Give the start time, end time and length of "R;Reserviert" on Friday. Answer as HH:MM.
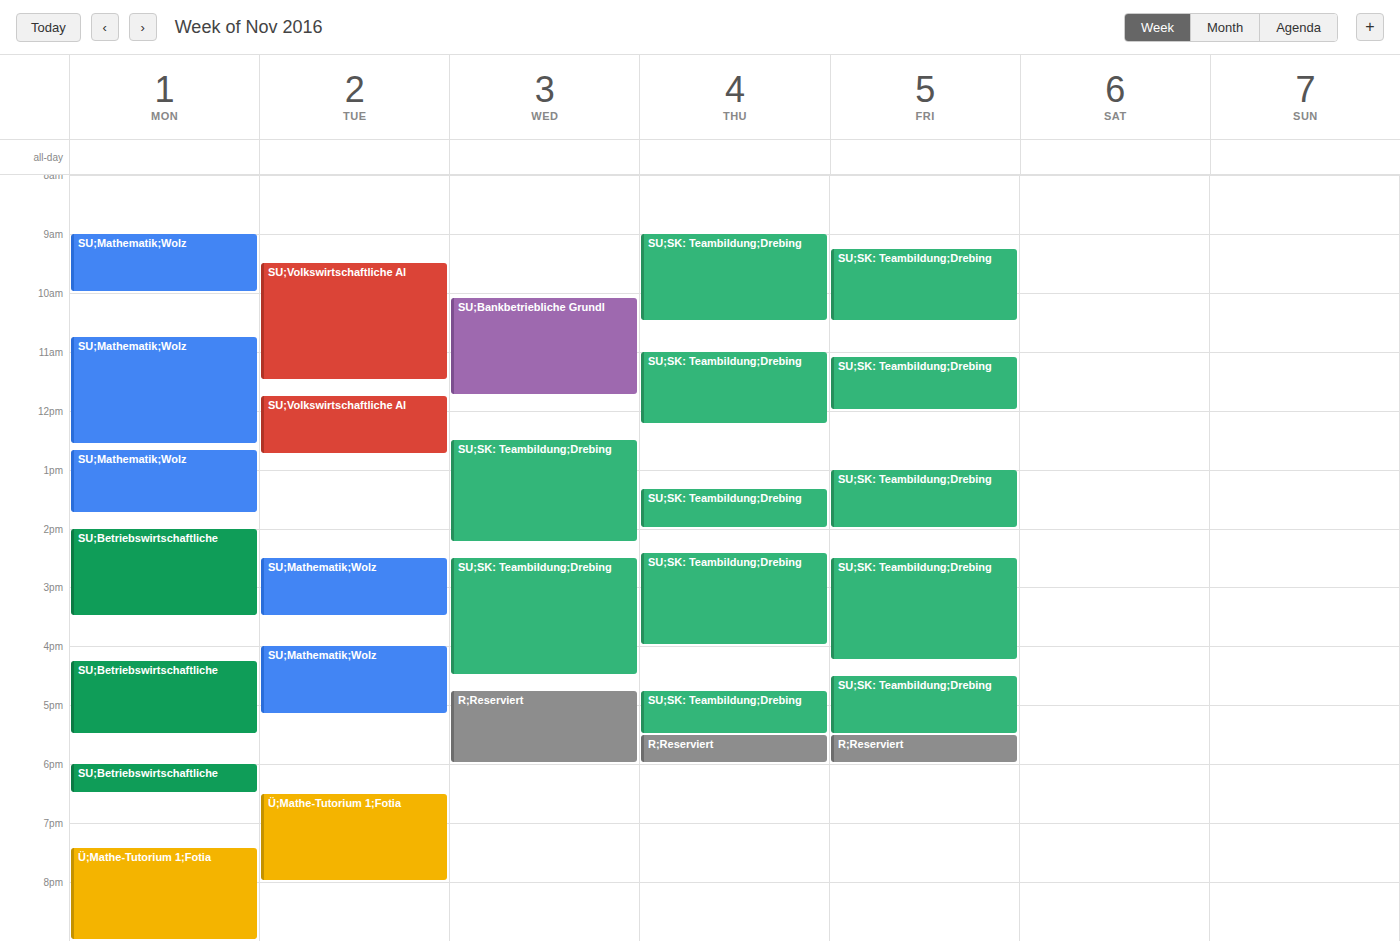
17:30 to 18:00, 30 minutes